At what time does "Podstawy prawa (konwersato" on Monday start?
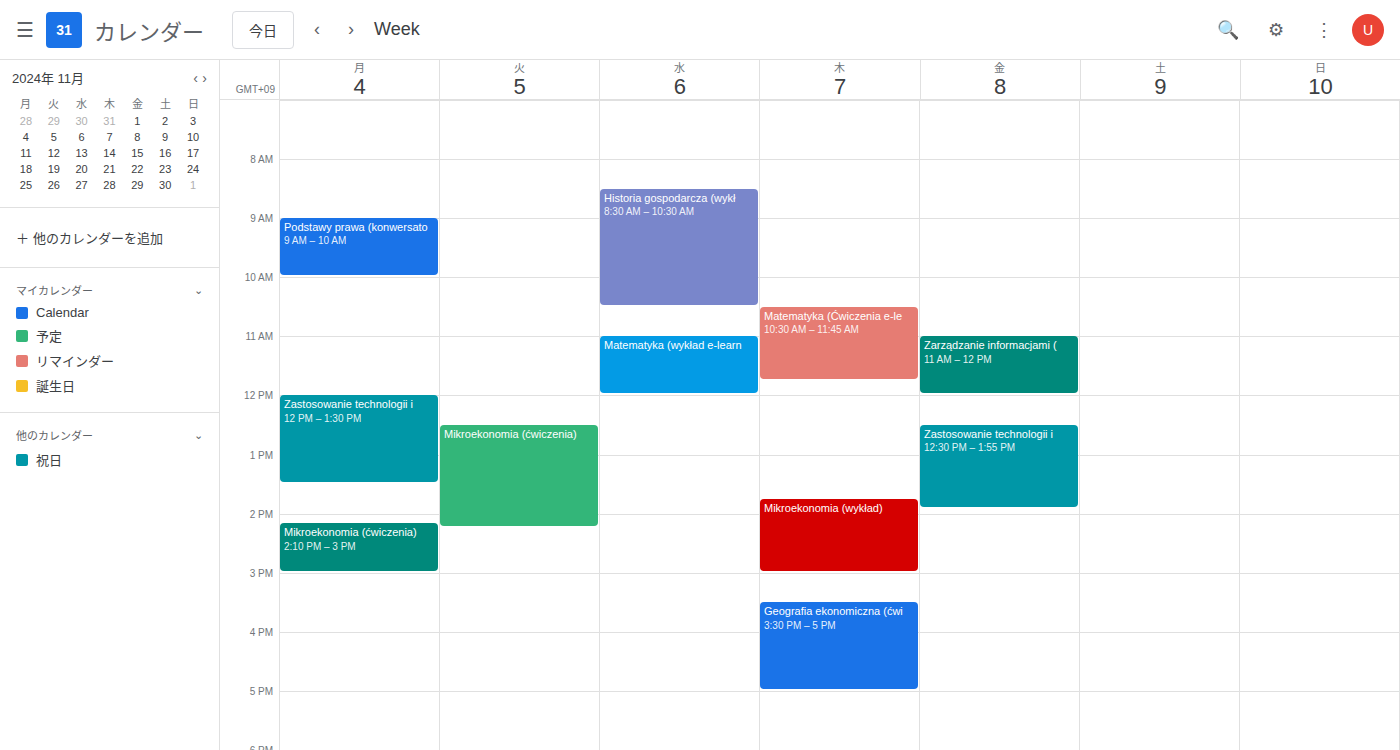
9:00 AM